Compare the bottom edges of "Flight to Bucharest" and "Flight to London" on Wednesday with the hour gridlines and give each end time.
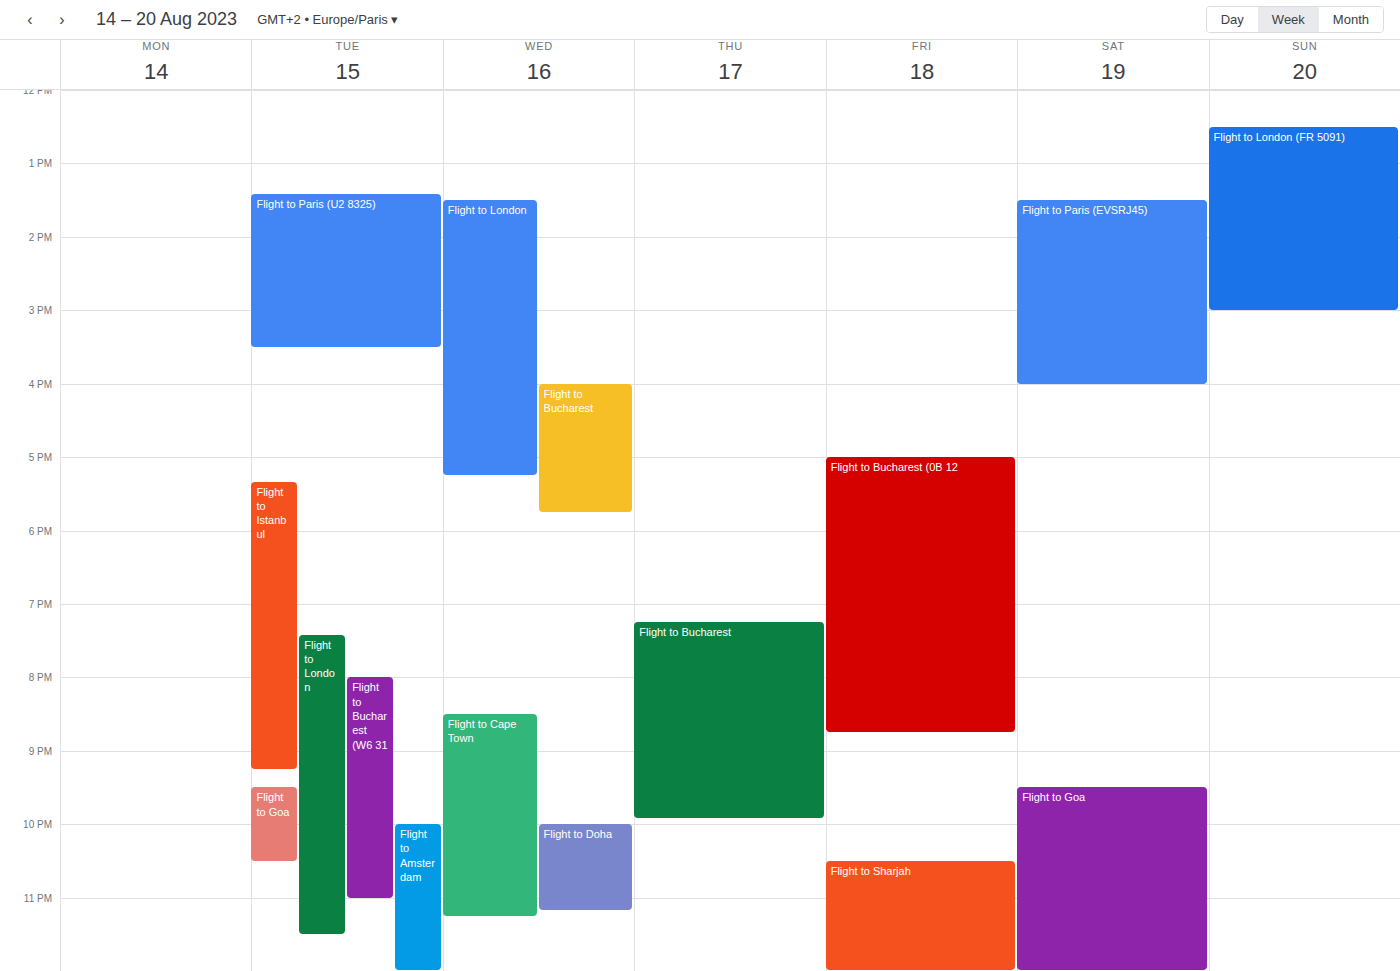
"Flight to Bucharest": 5:45 PM, neither: three quarters of the way from the 5 PM line to the 6 PM line. "Flight to London": 5:15 PM, neither: a quarter of the way from the 5 PM line to the 6 PM line.